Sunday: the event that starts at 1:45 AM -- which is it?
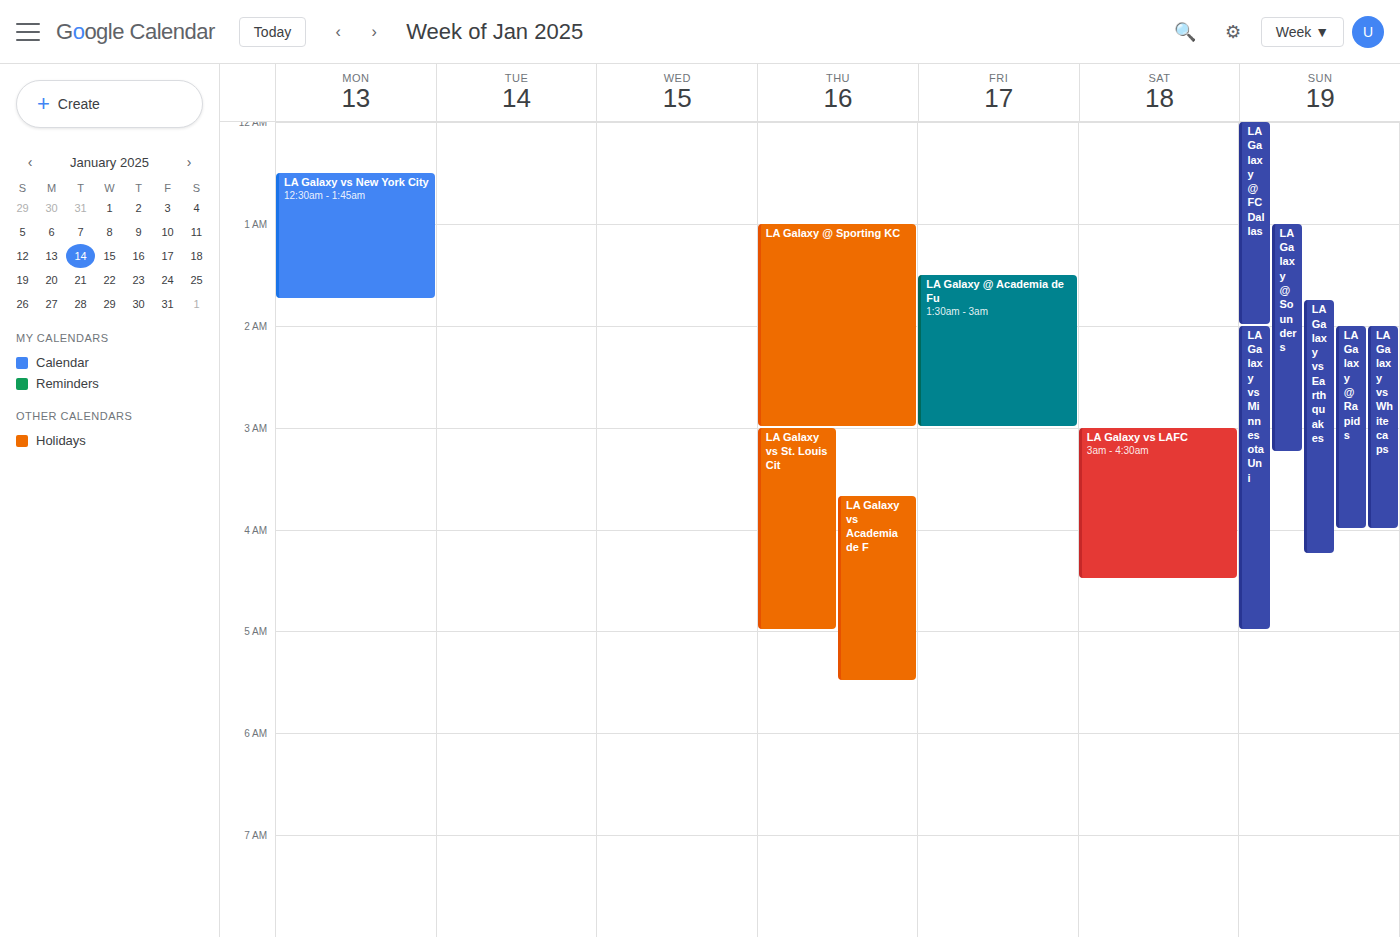
"LA Galaxy vs Earthquakes"